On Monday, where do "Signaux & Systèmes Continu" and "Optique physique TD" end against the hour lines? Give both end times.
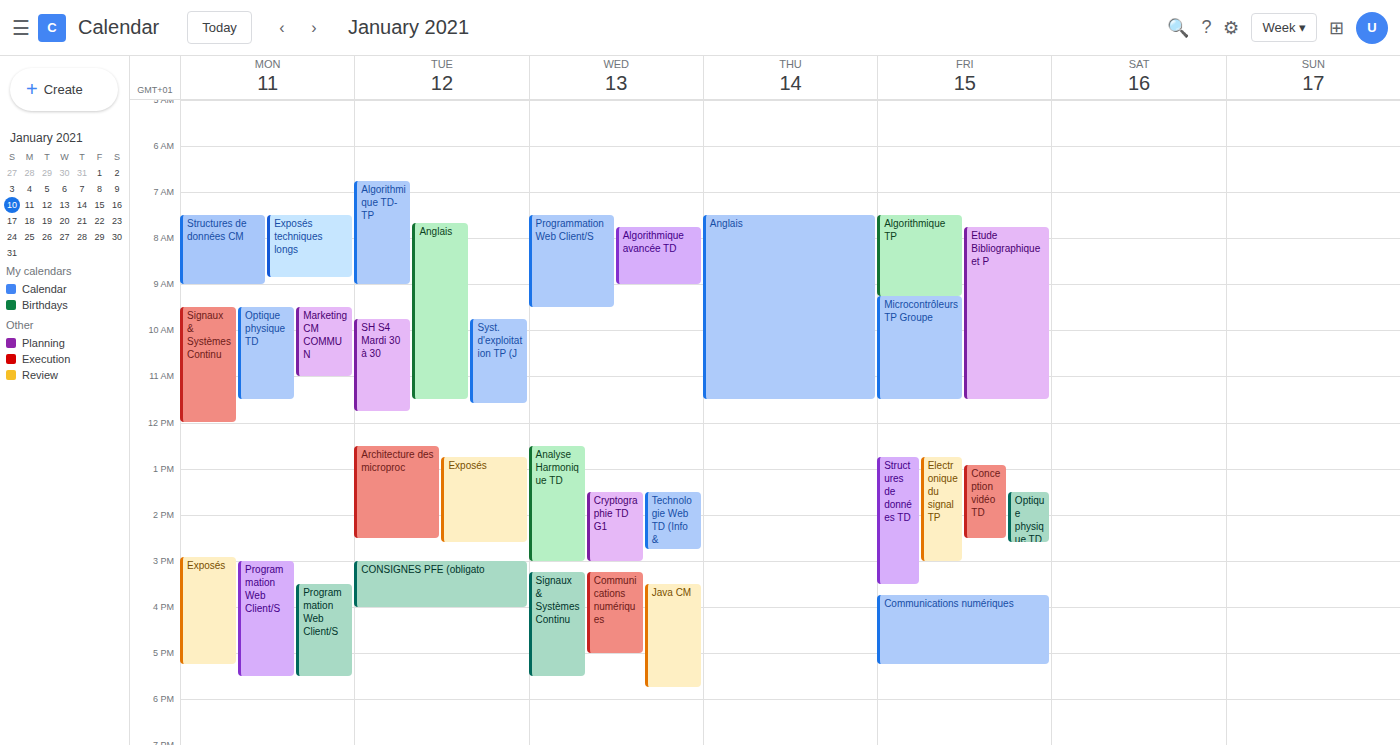
"Signaux & Systèmes Continu": 12:00 PM, exactly on the 12 PM line. "Optique physique TD": 11:30 AM, halfway between the 11 AM and 12 PM lines.